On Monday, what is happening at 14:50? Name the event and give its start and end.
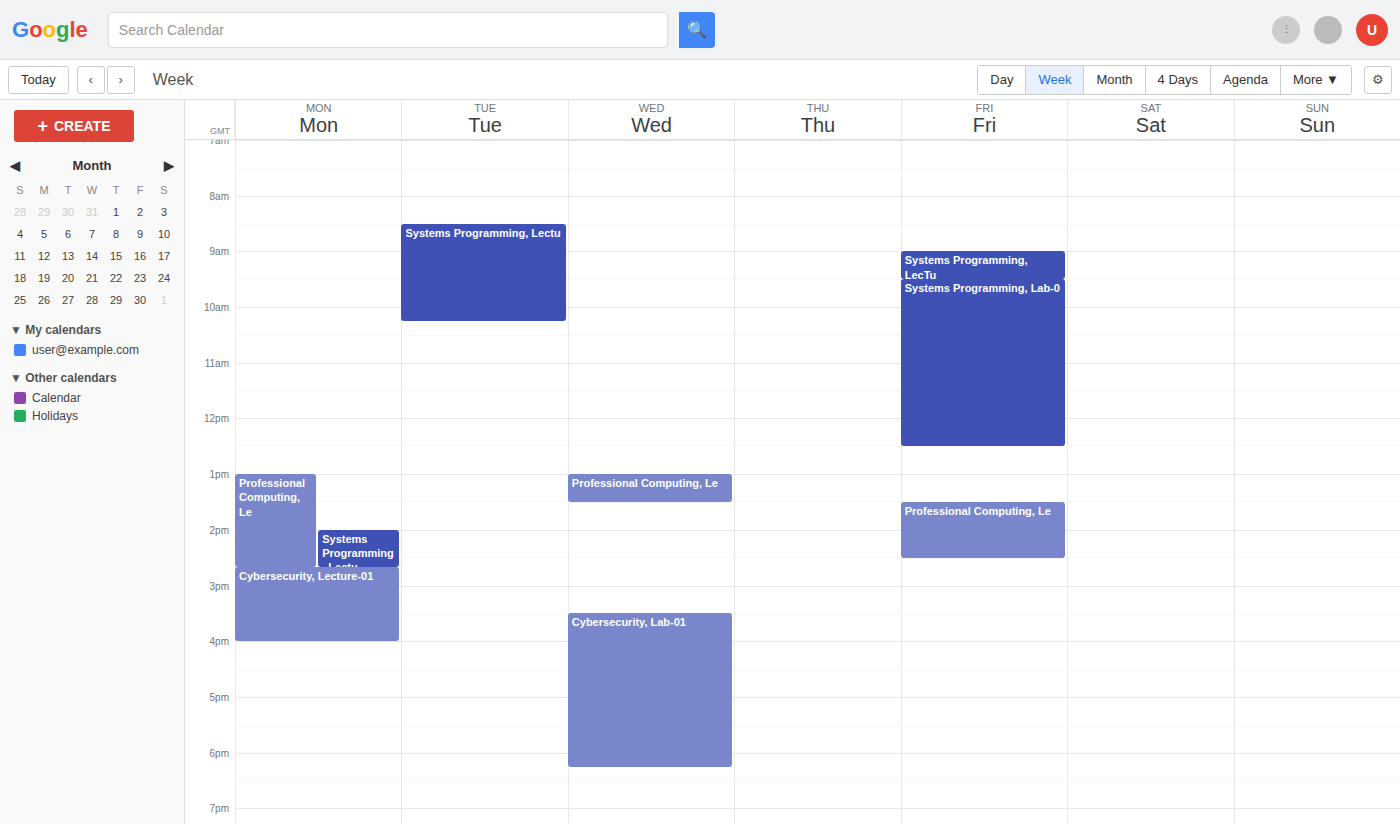
"Cybersecurity, Lecture-01", 14:40 to 16:00